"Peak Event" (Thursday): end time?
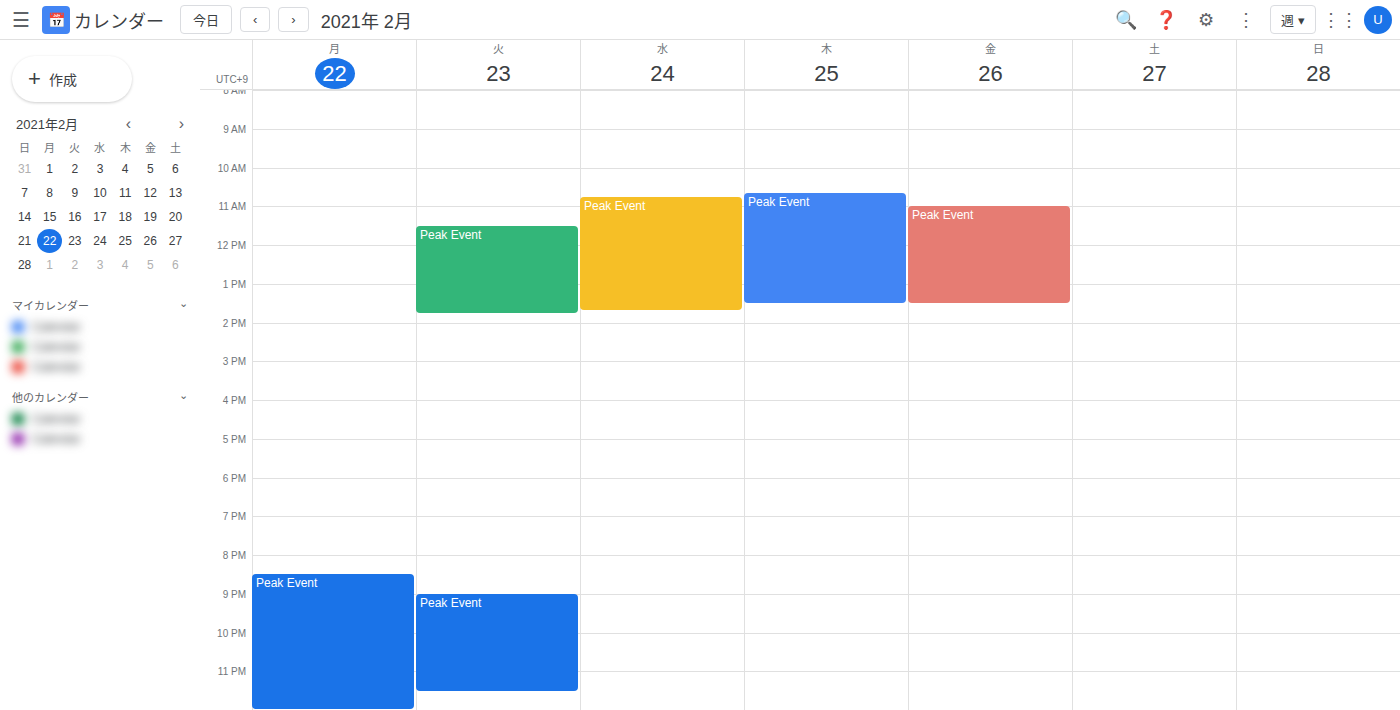
1:30 PM